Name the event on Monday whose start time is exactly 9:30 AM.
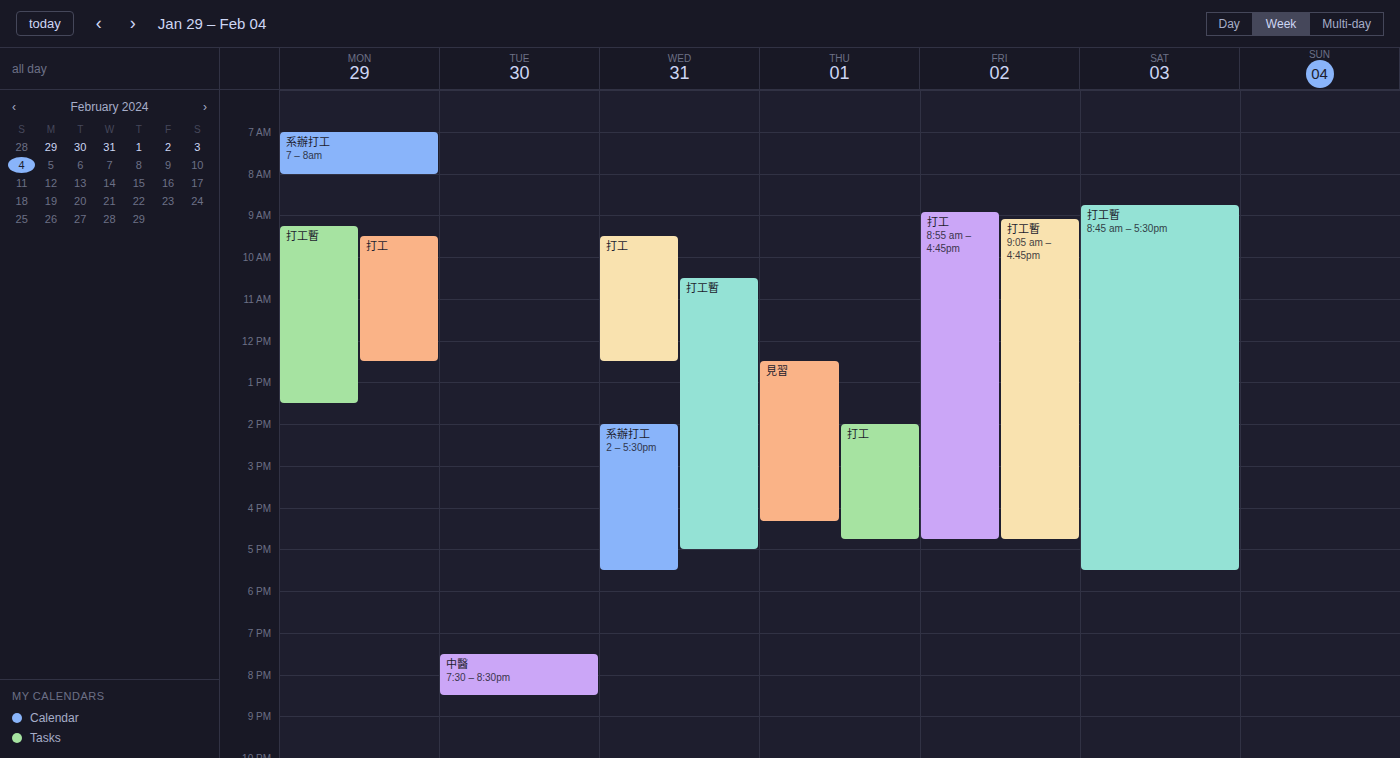
"打工"